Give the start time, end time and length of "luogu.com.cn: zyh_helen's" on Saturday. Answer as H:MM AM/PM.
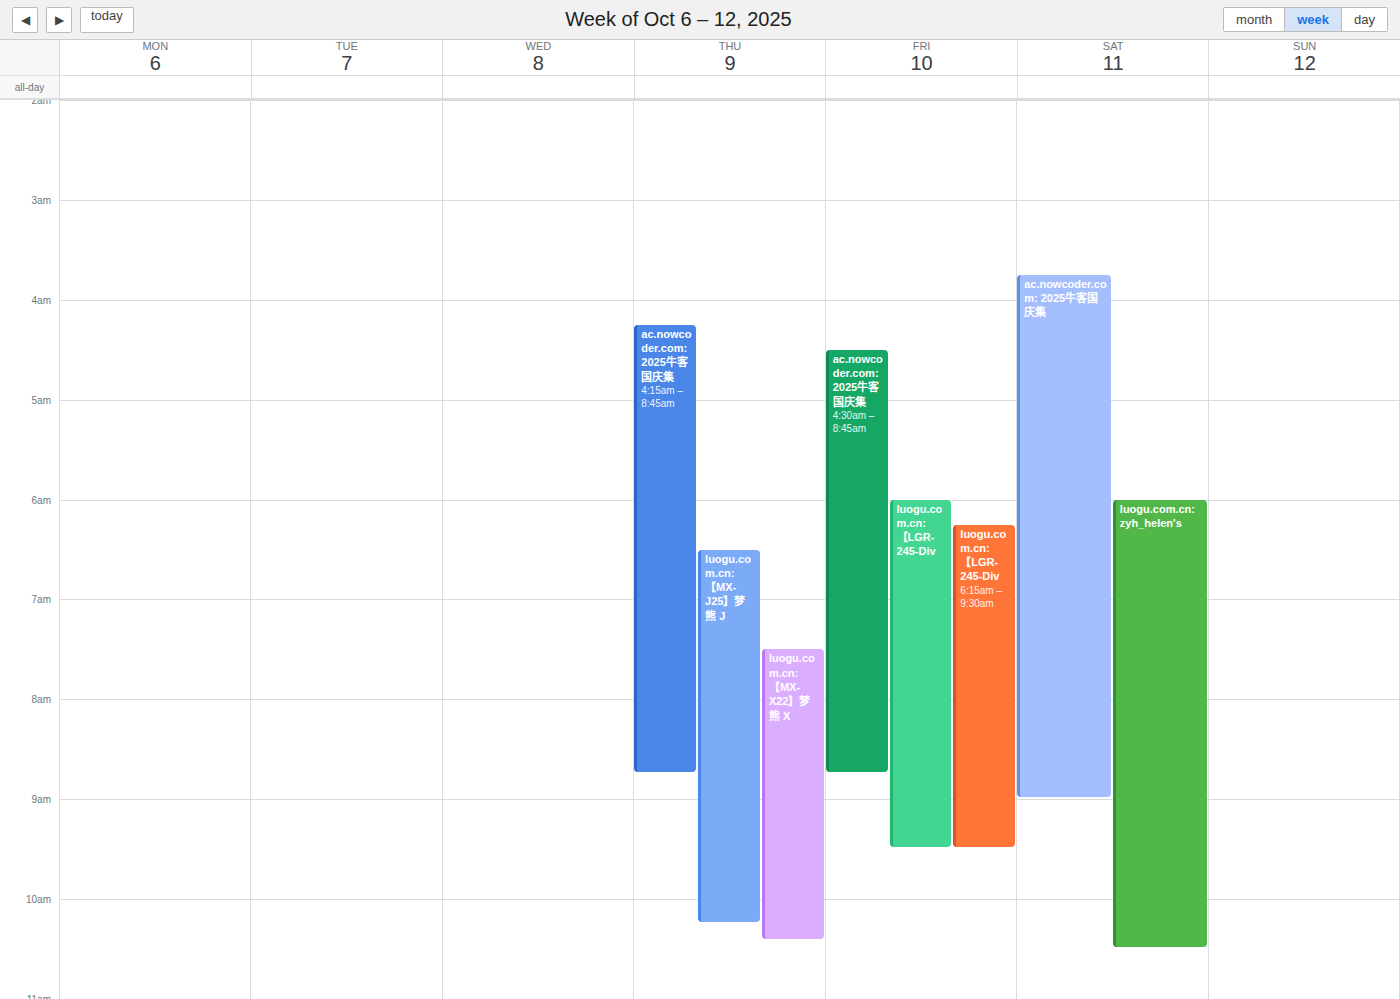
6:00 AM to 10:30 AM, 4 hours 30 minutes